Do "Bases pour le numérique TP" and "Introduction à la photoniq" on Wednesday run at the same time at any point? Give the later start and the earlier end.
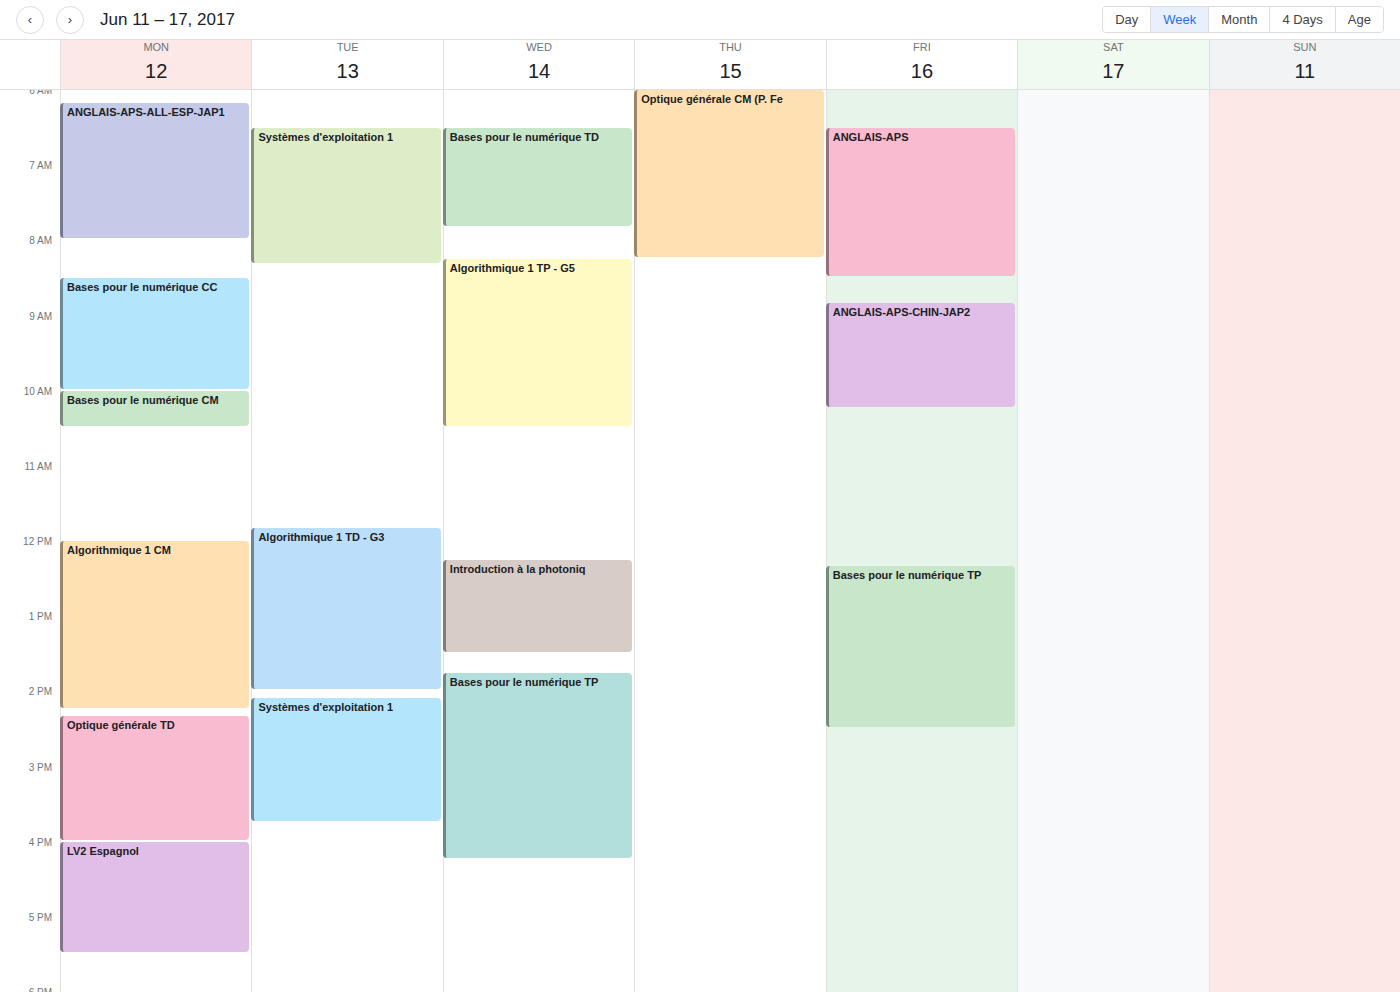
"Introduction à la photoniq" ends at 13:30 and "Bases pour le numérique TP" starts at 13:45 -- no overlap.